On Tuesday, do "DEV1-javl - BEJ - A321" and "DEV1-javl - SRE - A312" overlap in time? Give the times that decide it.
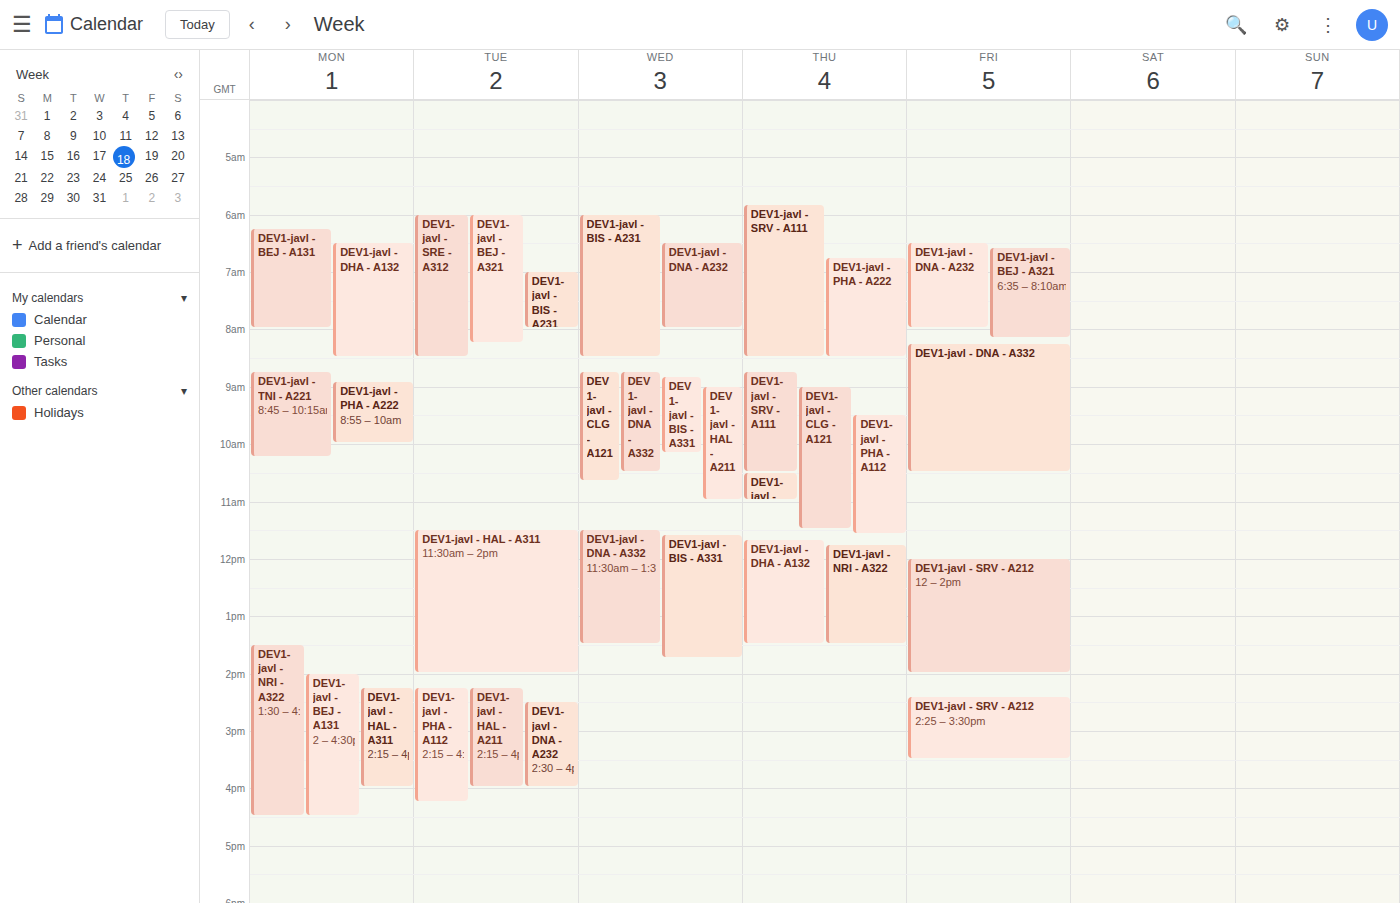
"DEV1-javl - BEJ - A321" runs 6:00 AM to 8:15 AM, inside "DEV1-javl - SRE - A312" -- they overlap.